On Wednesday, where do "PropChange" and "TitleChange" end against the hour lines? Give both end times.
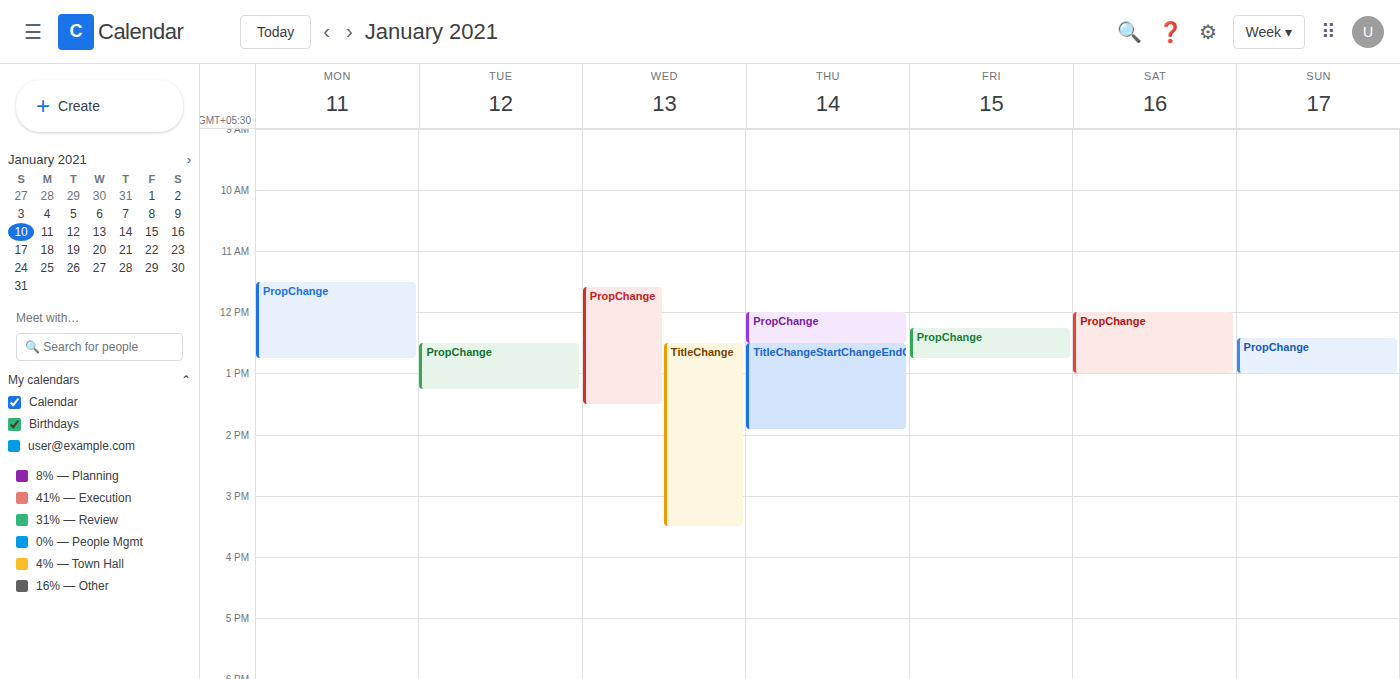
"PropChange": 1:30 PM, halfway between the 1 PM and 2 PM lines. "TitleChange": 3:30 PM, halfway between the 3 PM and 4 PM lines.